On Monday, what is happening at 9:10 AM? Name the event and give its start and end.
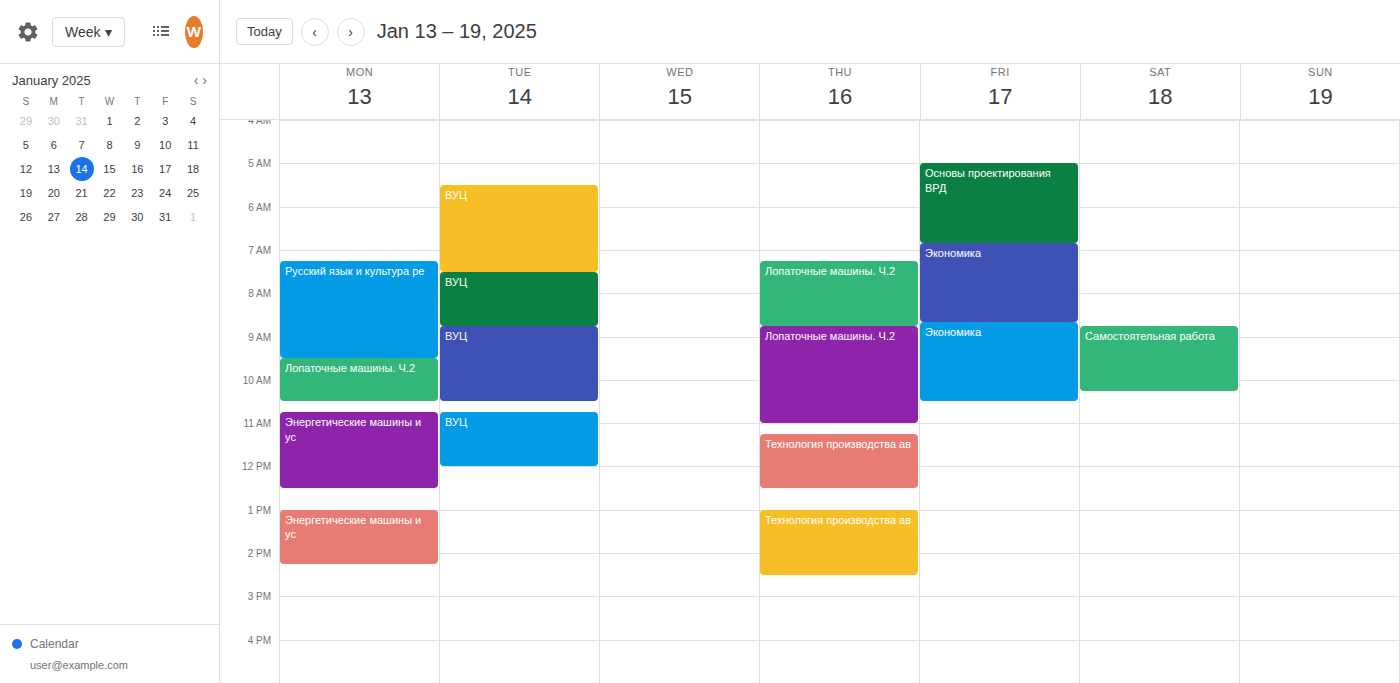
"Русский язык и культура ре", 7:15 AM to 9:30 AM